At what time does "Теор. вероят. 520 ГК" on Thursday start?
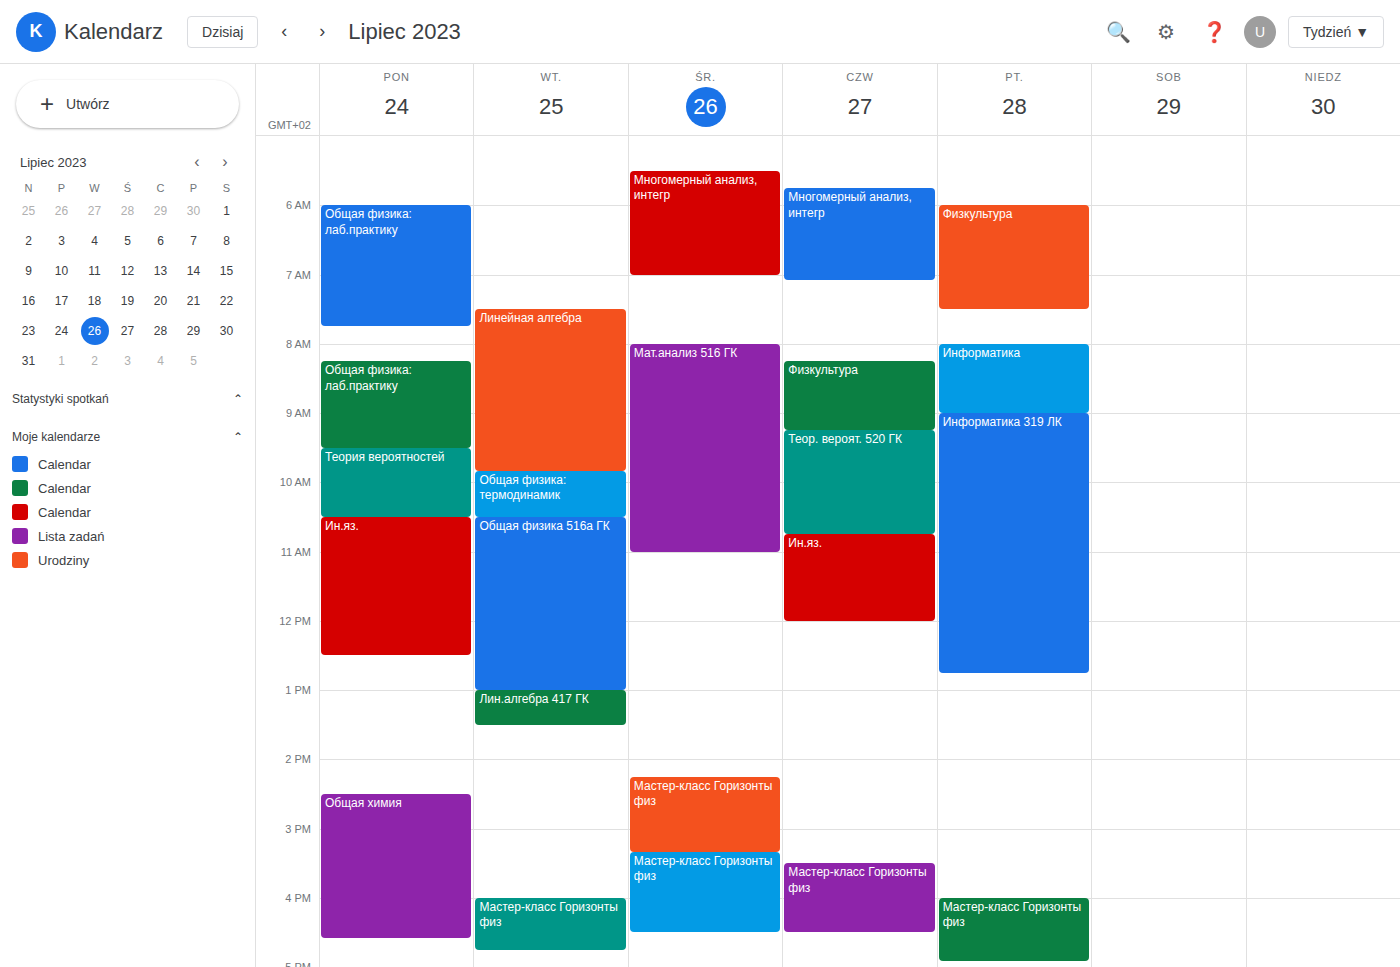
9:15 AM